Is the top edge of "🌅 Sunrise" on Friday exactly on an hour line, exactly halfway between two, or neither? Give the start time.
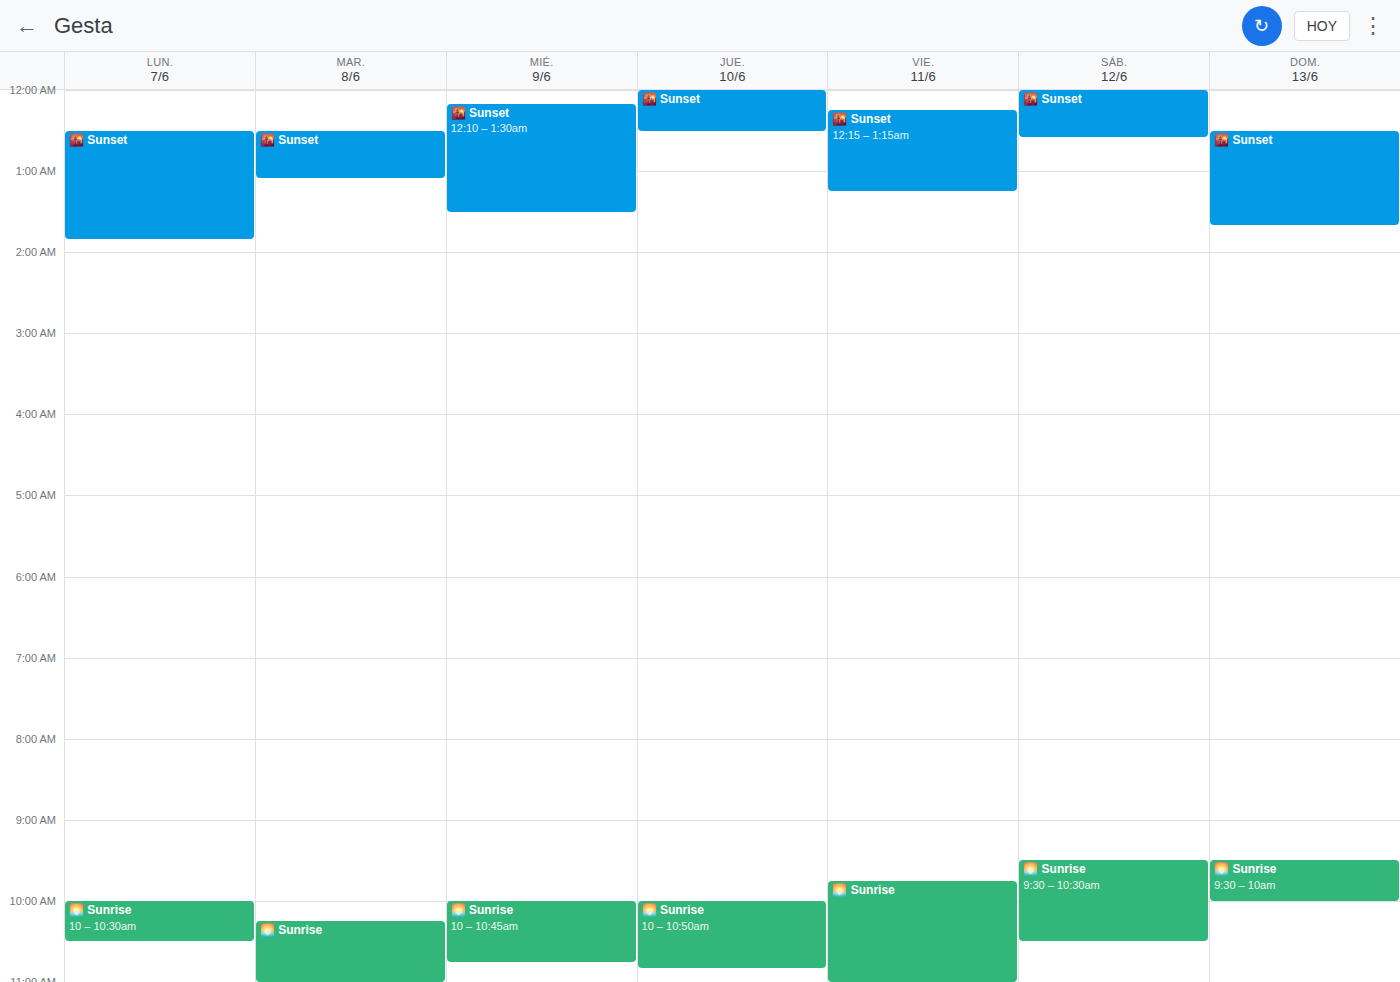
9:45 AM -- neither: three quarters of the way from the 9 AM line to the 10 AM line.